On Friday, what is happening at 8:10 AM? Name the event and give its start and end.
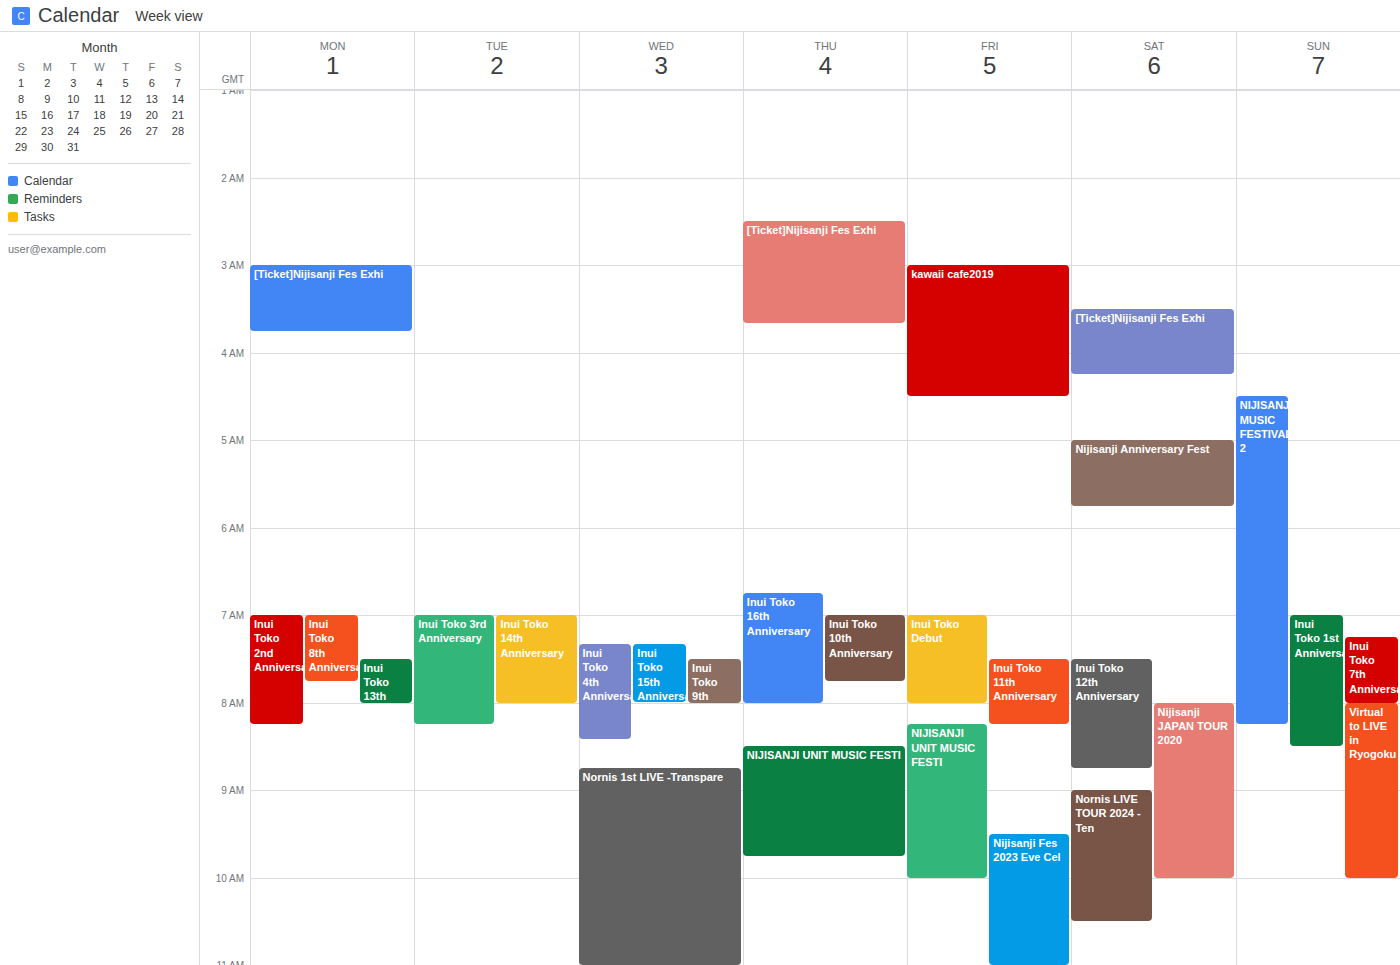
"Inui Toko 11th Anniversary", 7:30 AM to 8:15 AM